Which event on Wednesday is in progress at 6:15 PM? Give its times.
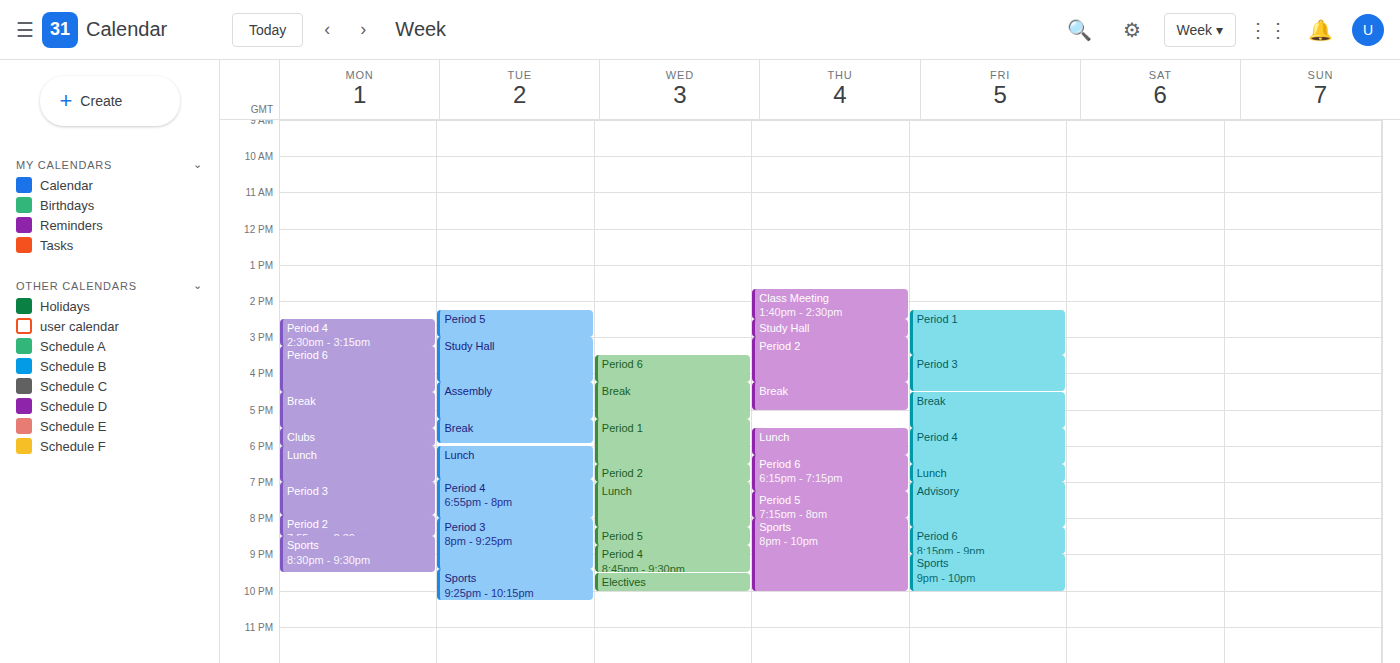
"Period 1", 5:15 PM to 6:30 PM